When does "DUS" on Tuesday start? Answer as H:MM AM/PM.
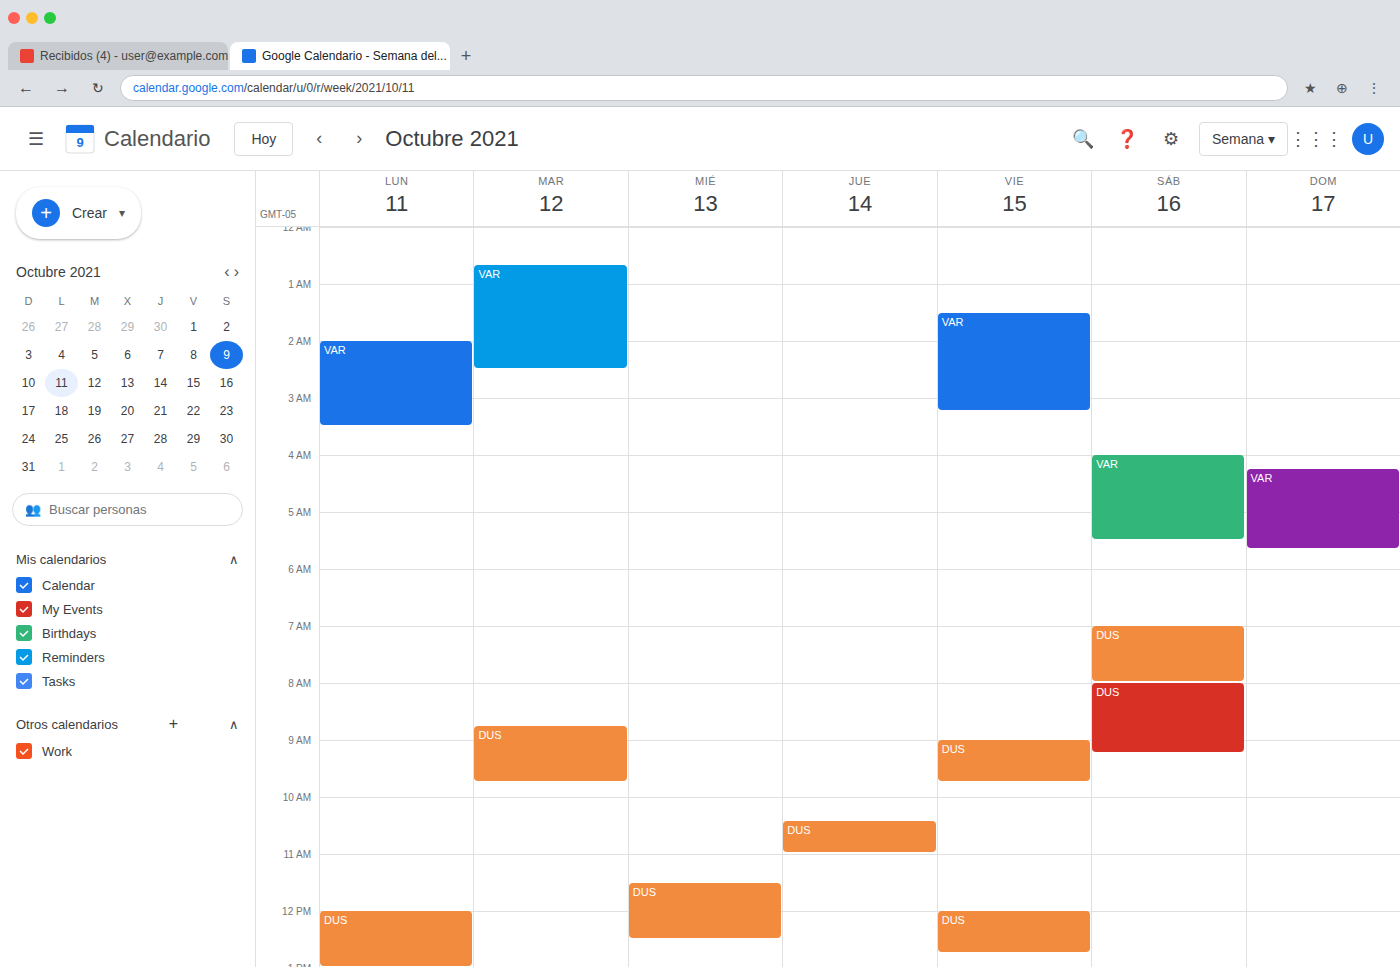
8:45 AM